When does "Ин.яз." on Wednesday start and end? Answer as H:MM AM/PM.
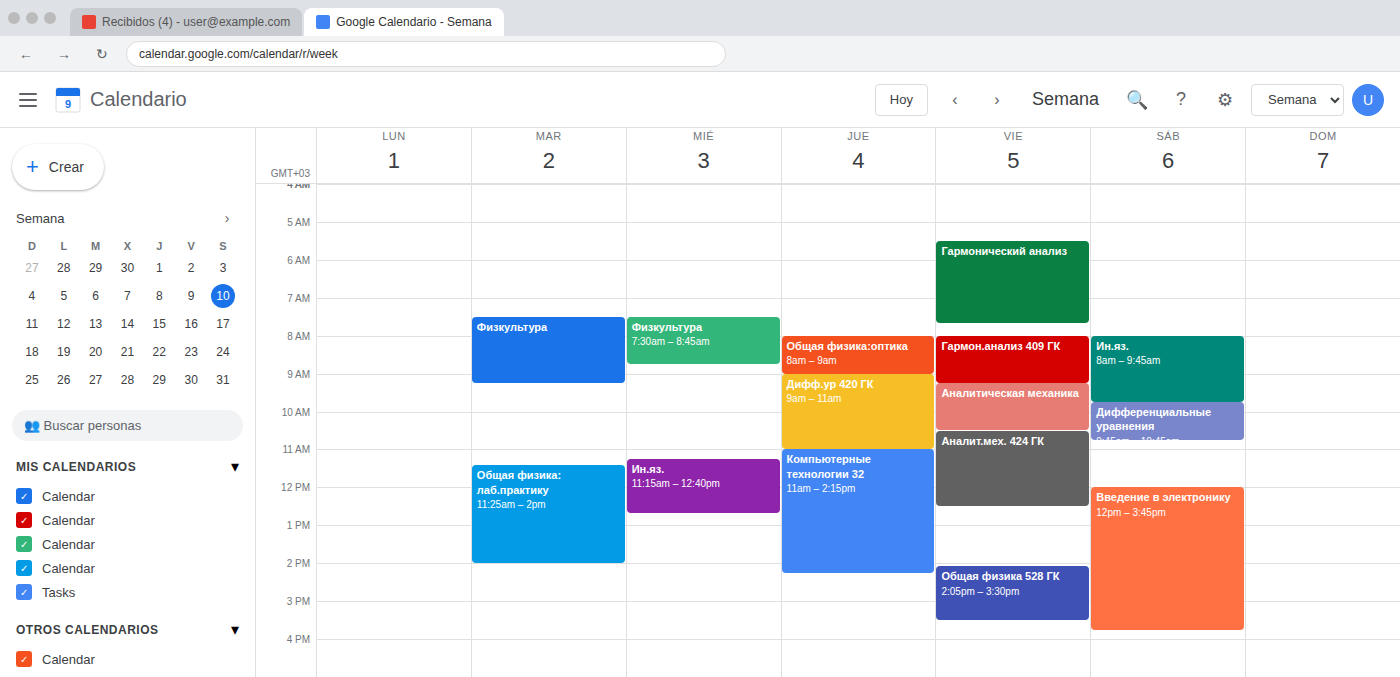
11:15 AM to 12:40 PM